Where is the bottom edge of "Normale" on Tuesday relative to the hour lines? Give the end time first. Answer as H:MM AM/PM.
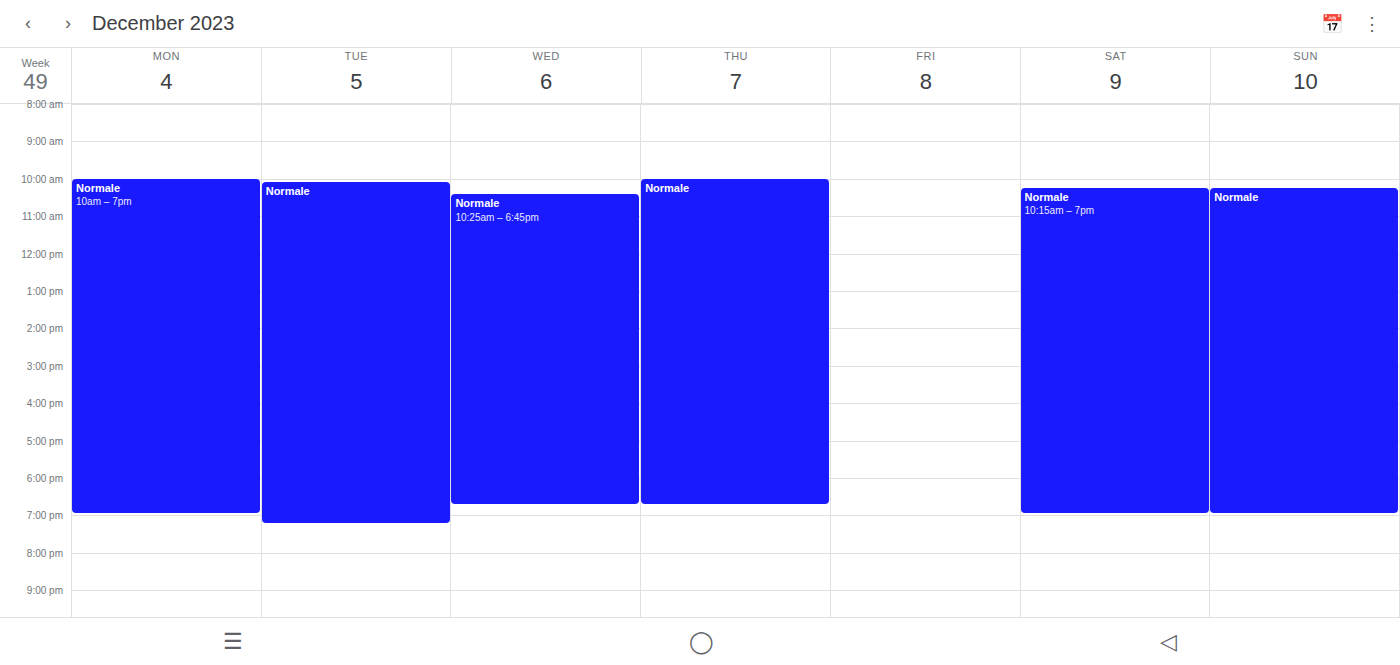
7:15 PM -- neither: a quarter of the way from the 7 PM line to the 8 PM line.